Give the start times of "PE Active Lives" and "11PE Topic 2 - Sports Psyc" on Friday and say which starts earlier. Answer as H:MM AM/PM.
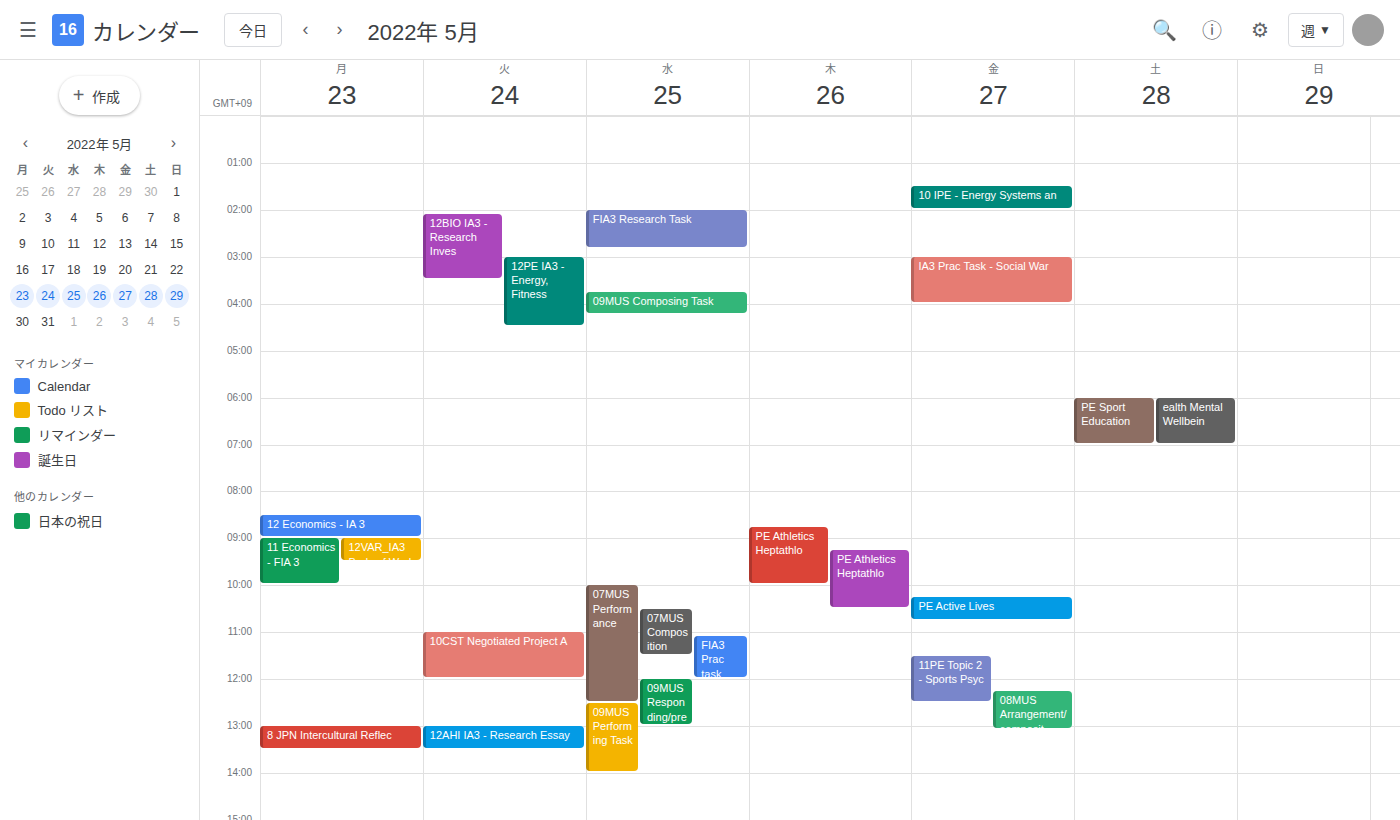
"PE Active Lives" 10:15 AM; "11PE Topic 2 - Sports Psyc" 11:30 AM.